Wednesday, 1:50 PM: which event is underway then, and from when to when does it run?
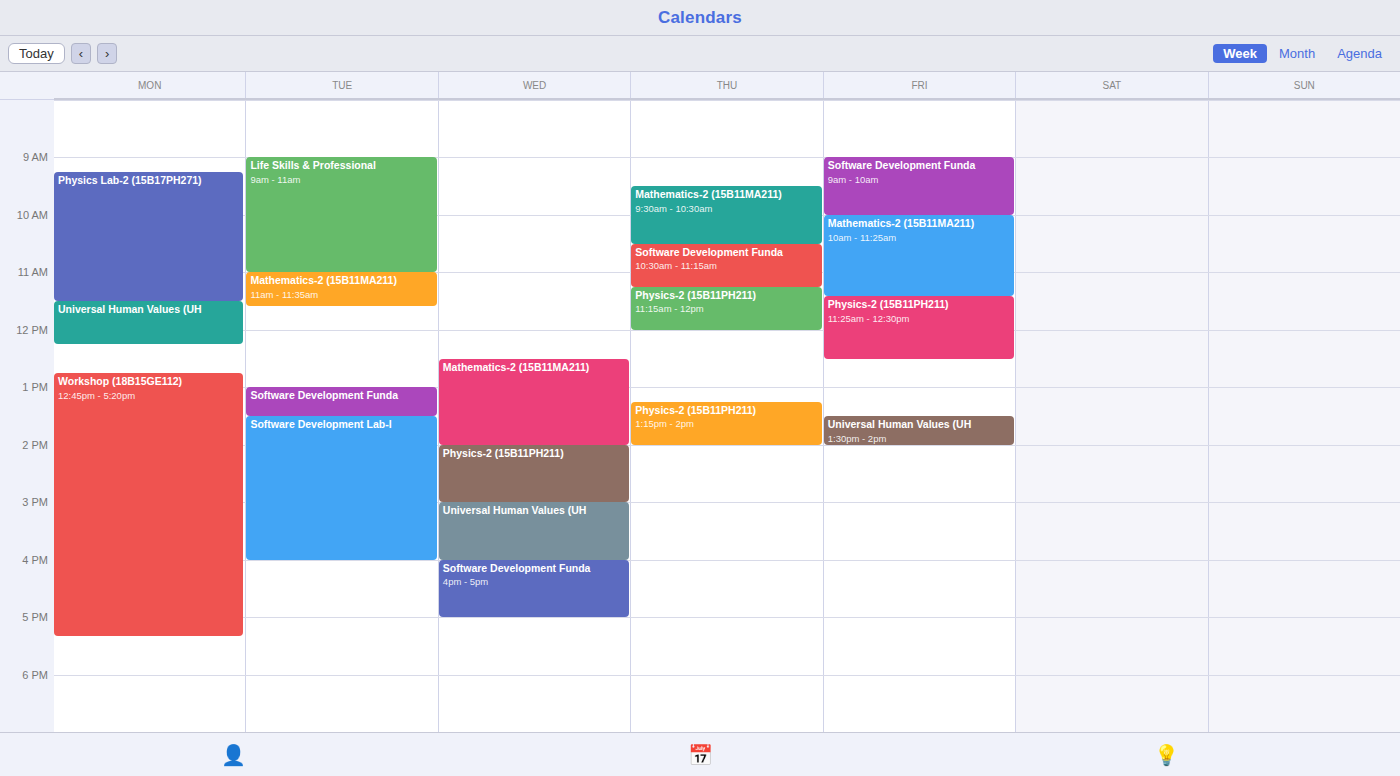
"Mathematics-2 (15B11MA211)", 12:30 PM to 2:00 PM